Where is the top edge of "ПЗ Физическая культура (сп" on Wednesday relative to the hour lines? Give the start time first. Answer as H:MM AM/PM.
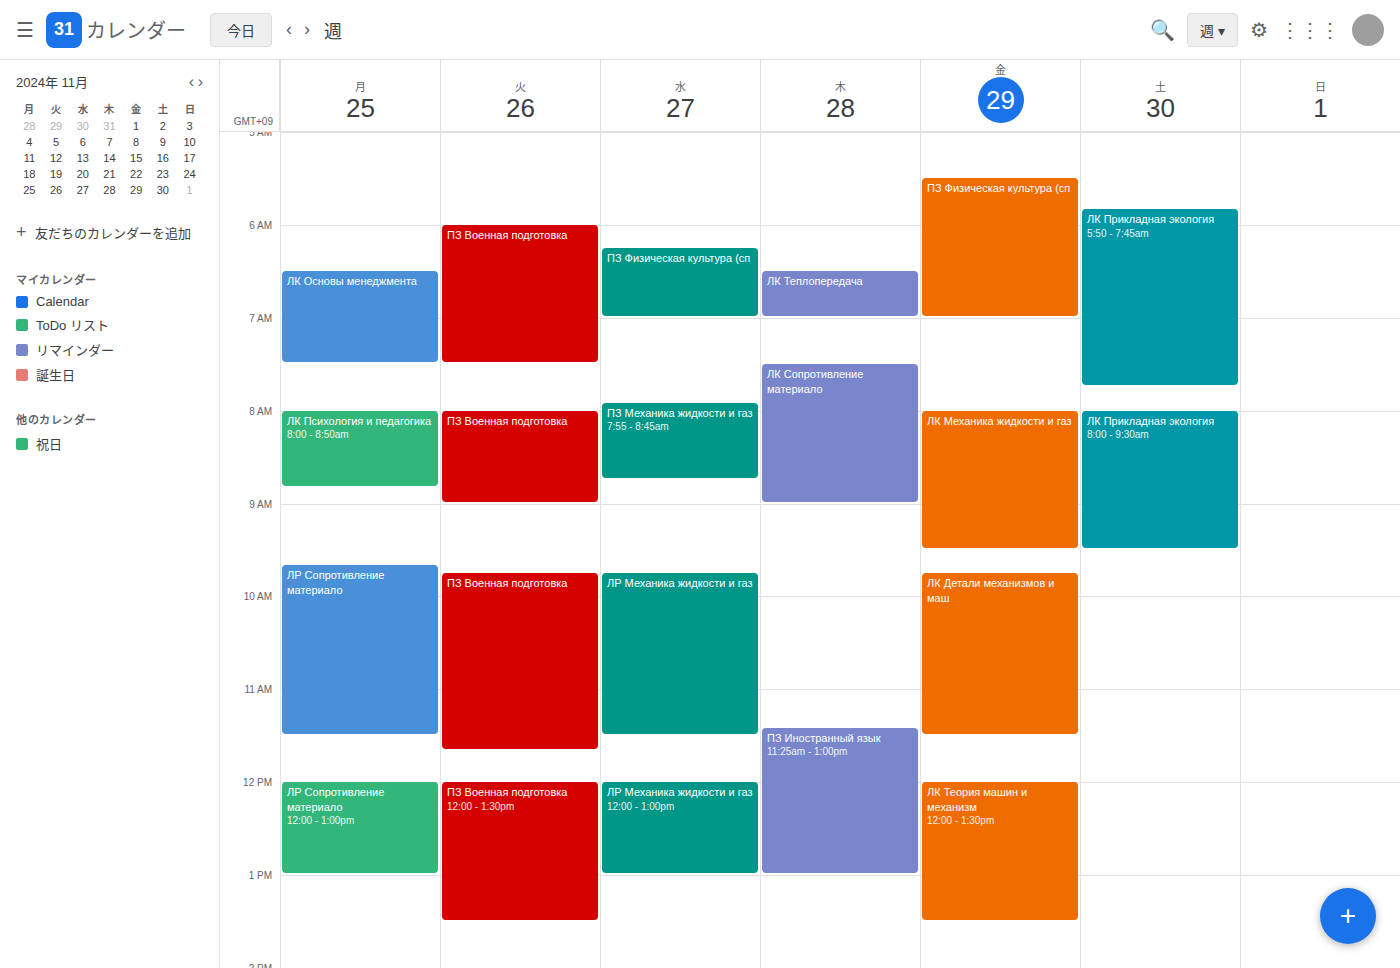
6:15 AM -- neither: a quarter of the way from the 6 AM line to the 7 AM line.